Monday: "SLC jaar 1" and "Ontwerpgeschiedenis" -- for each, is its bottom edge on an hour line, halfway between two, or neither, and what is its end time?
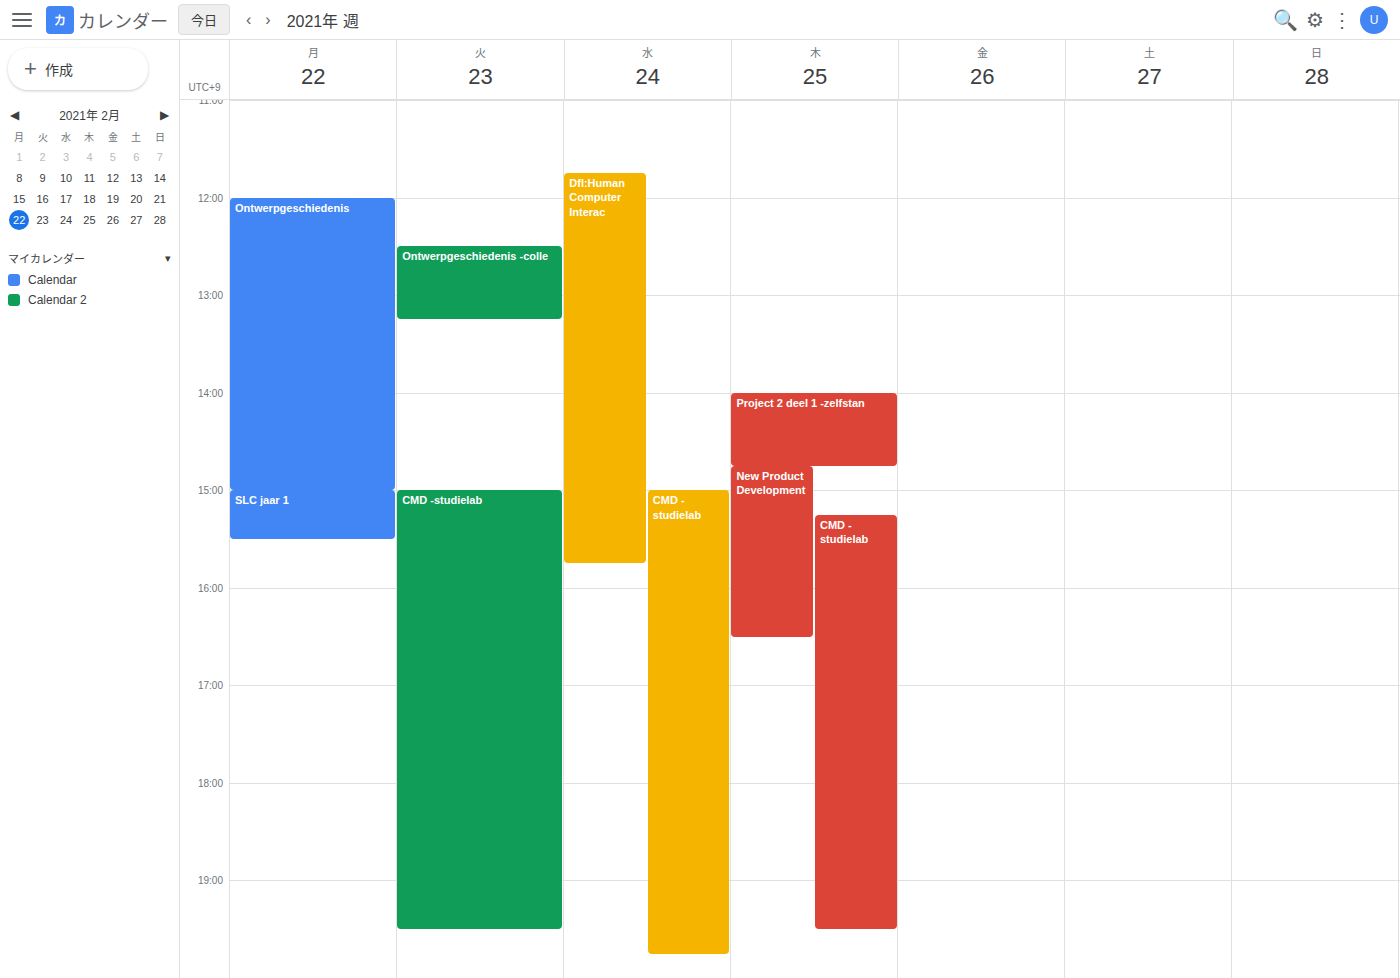
"SLC jaar 1": 3:30 PM, halfway between the 3 PM and 4 PM lines. "Ontwerpgeschiedenis": 3:00 PM, exactly on the 3 PM line.